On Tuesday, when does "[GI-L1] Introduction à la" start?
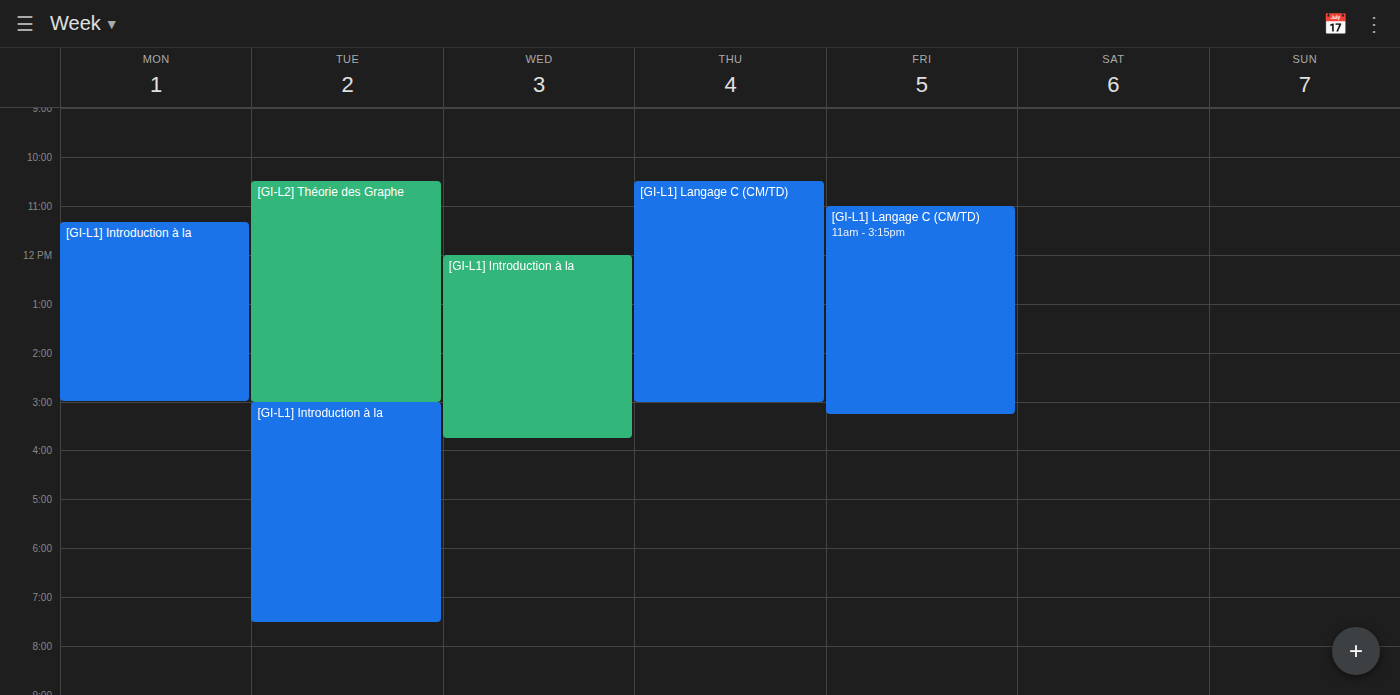
3:00 PM